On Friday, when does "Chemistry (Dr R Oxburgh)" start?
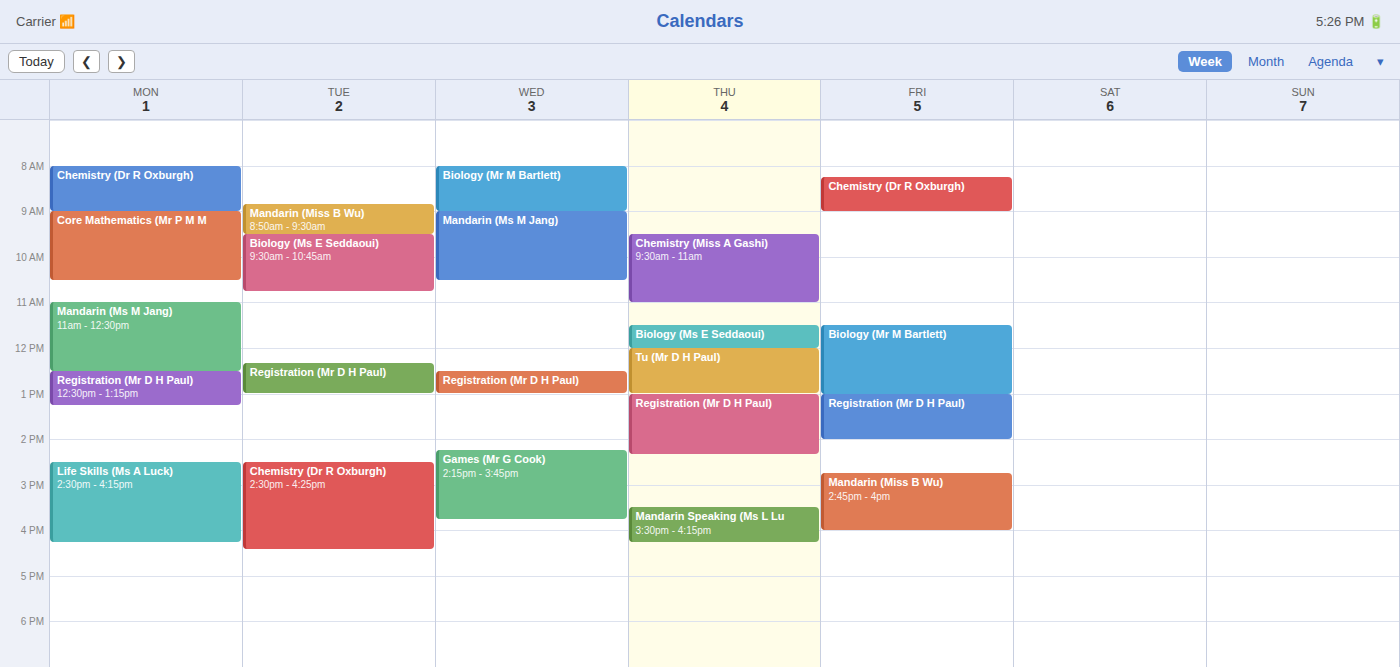
8:15 AM